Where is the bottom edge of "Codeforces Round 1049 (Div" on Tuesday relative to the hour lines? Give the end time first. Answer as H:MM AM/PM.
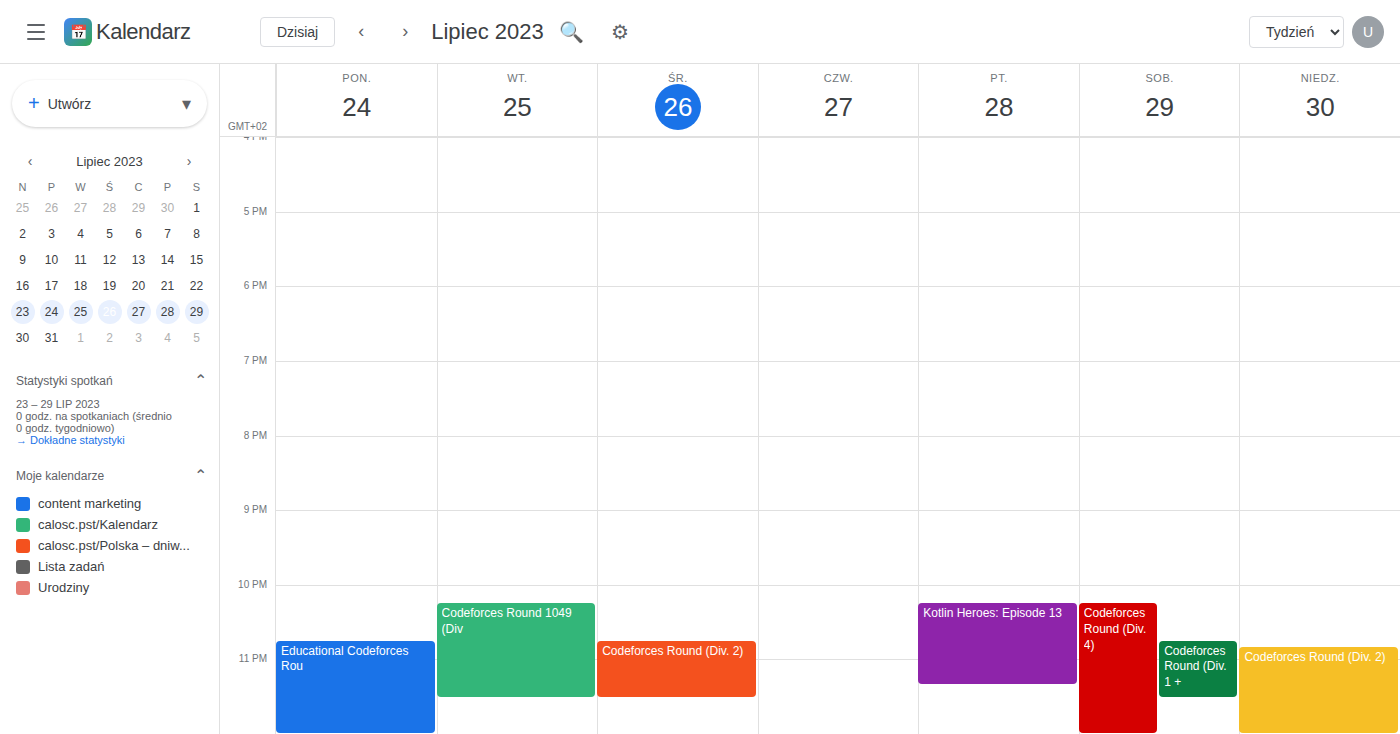
11:30 PM -- halfway between the 11 PM and 12 AM lines.